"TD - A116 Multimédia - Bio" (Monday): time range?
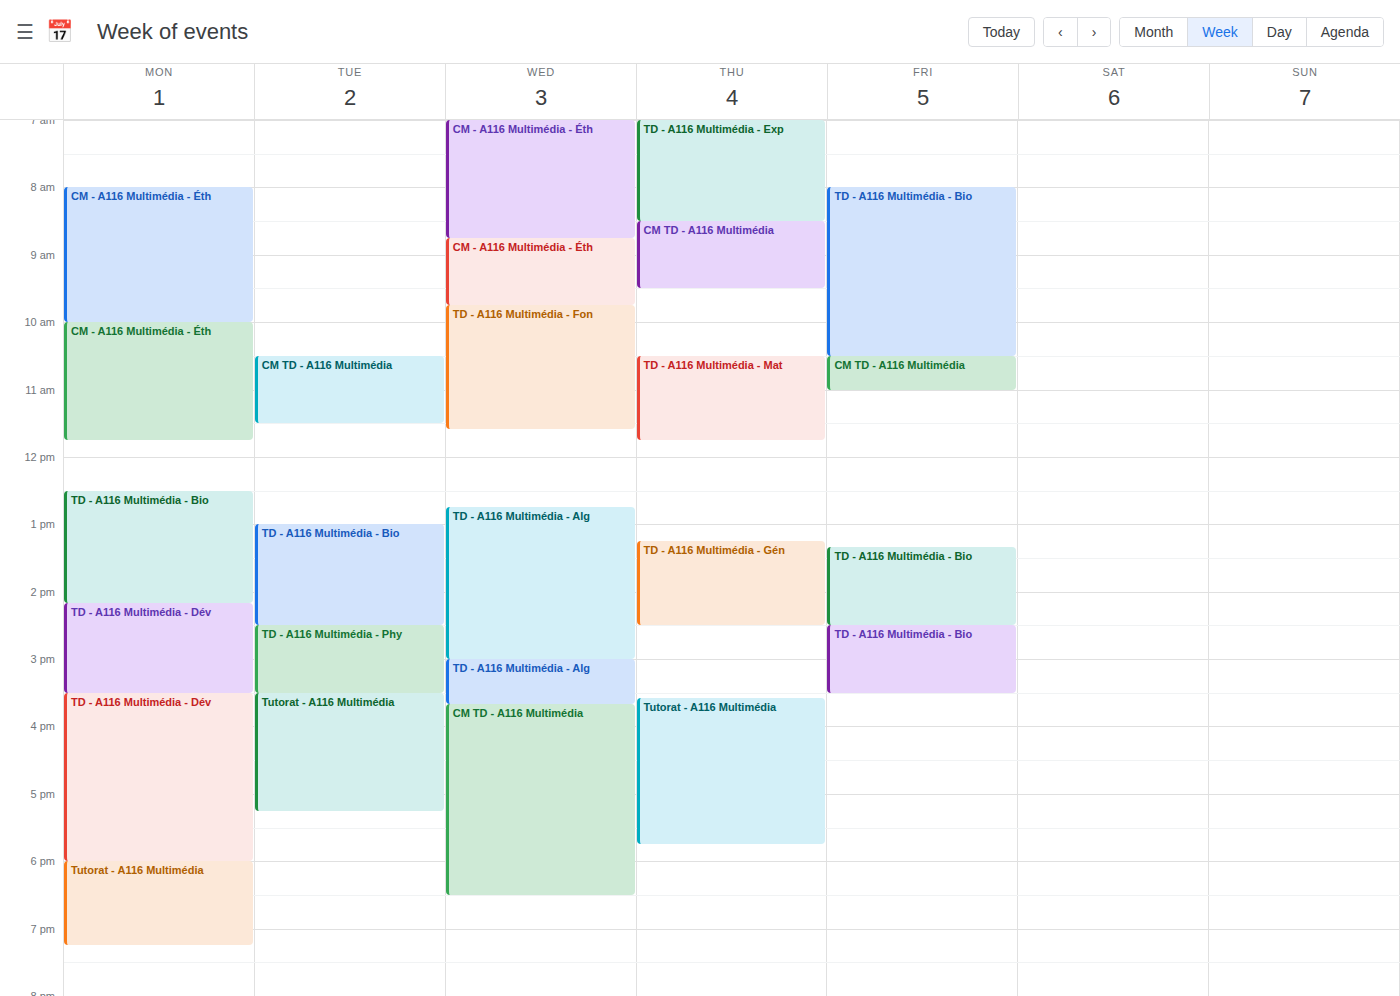
12:30 PM to 2:10 PM